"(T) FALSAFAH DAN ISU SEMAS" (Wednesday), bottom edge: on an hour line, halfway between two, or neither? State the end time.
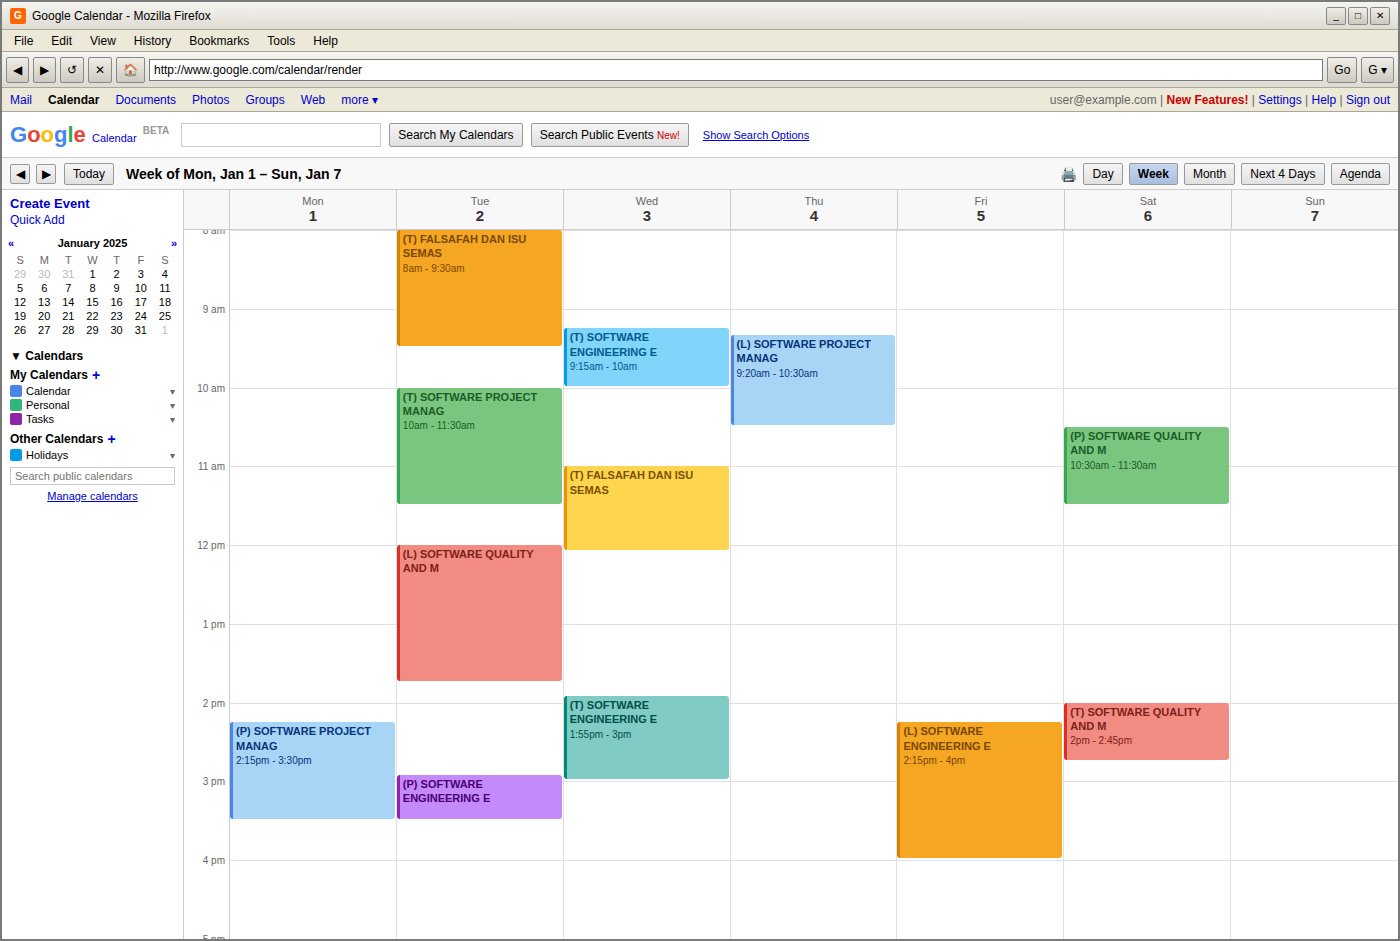
12:05 PM -- neither: 5 minutes below the 12 PM line and 55 minutes above the 1 PM line.